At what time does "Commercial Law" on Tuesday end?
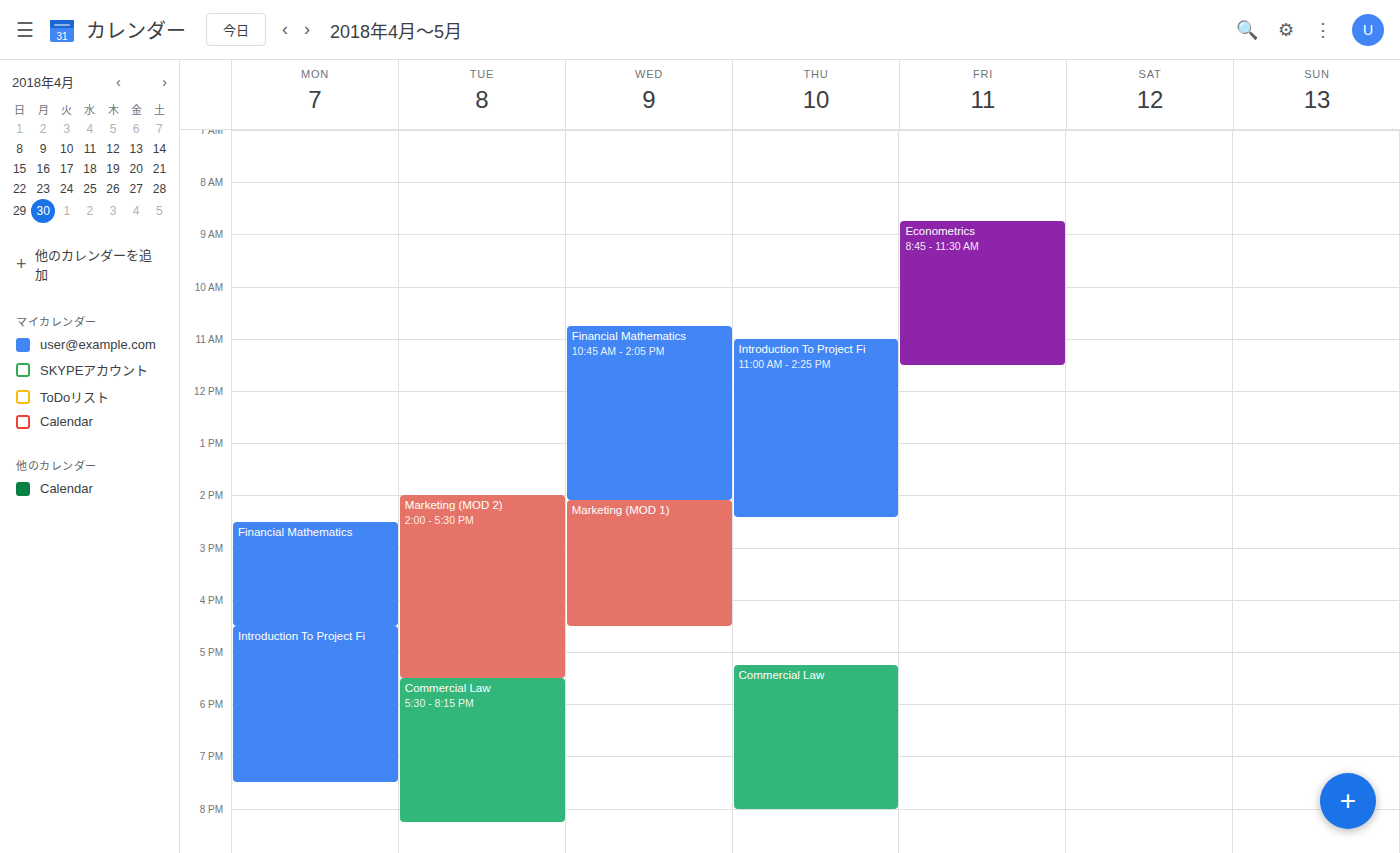
8:15 PM